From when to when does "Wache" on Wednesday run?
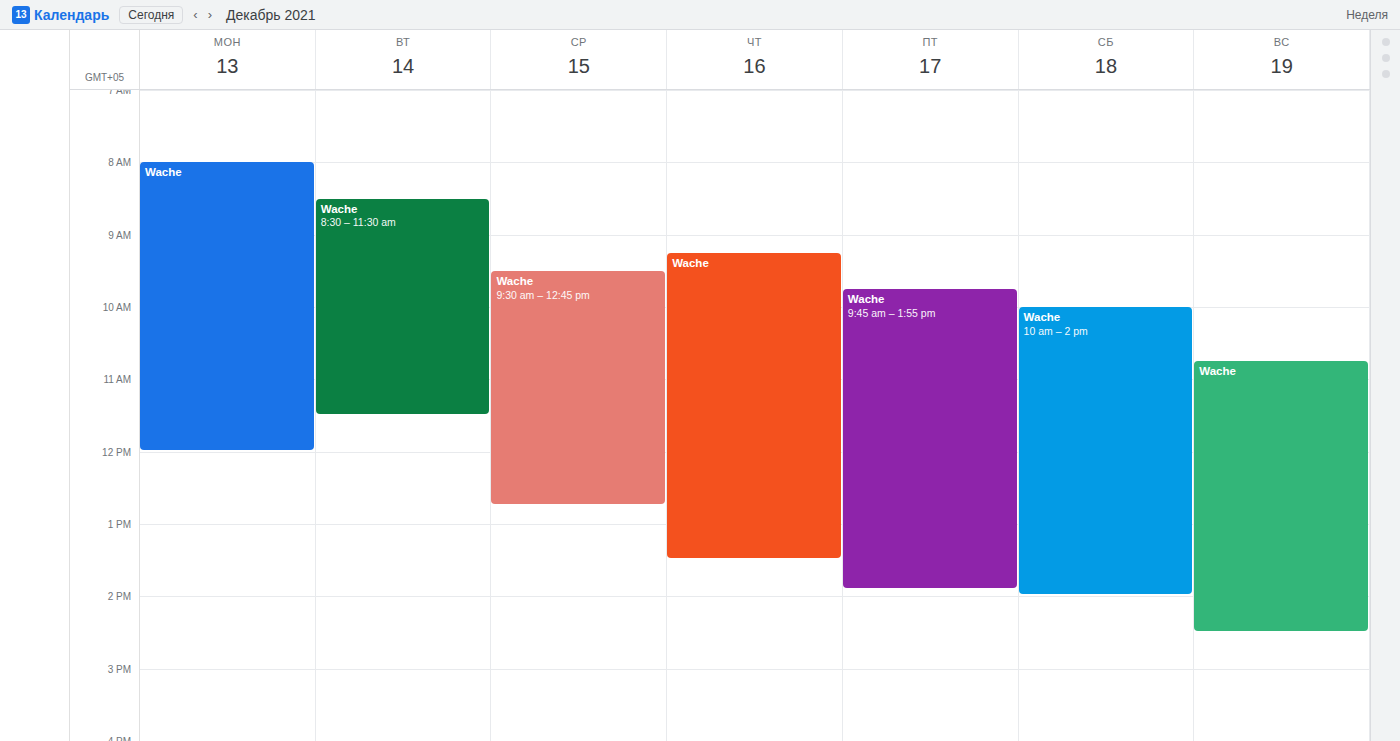
9:30 AM to 12:45 PM